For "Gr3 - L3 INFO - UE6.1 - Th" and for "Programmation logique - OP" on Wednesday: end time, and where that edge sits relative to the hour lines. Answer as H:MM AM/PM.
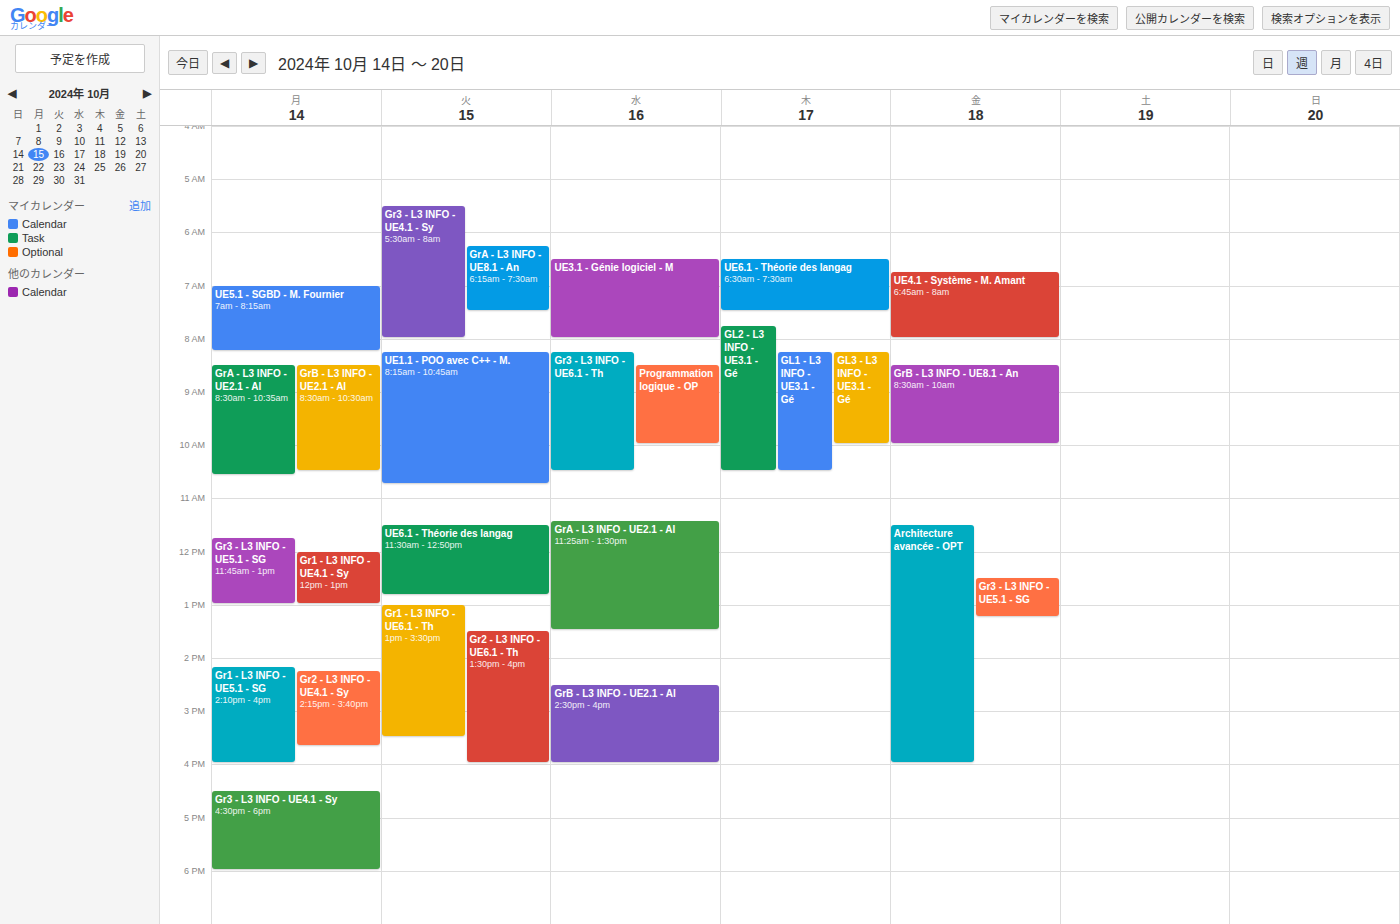
"Gr3 - L3 INFO - UE6.1 - Th": 10:30 AM, halfway between the 10 AM and 11 AM lines. "Programmation logique - OP": 10:00 AM, exactly on the 10 AM line.